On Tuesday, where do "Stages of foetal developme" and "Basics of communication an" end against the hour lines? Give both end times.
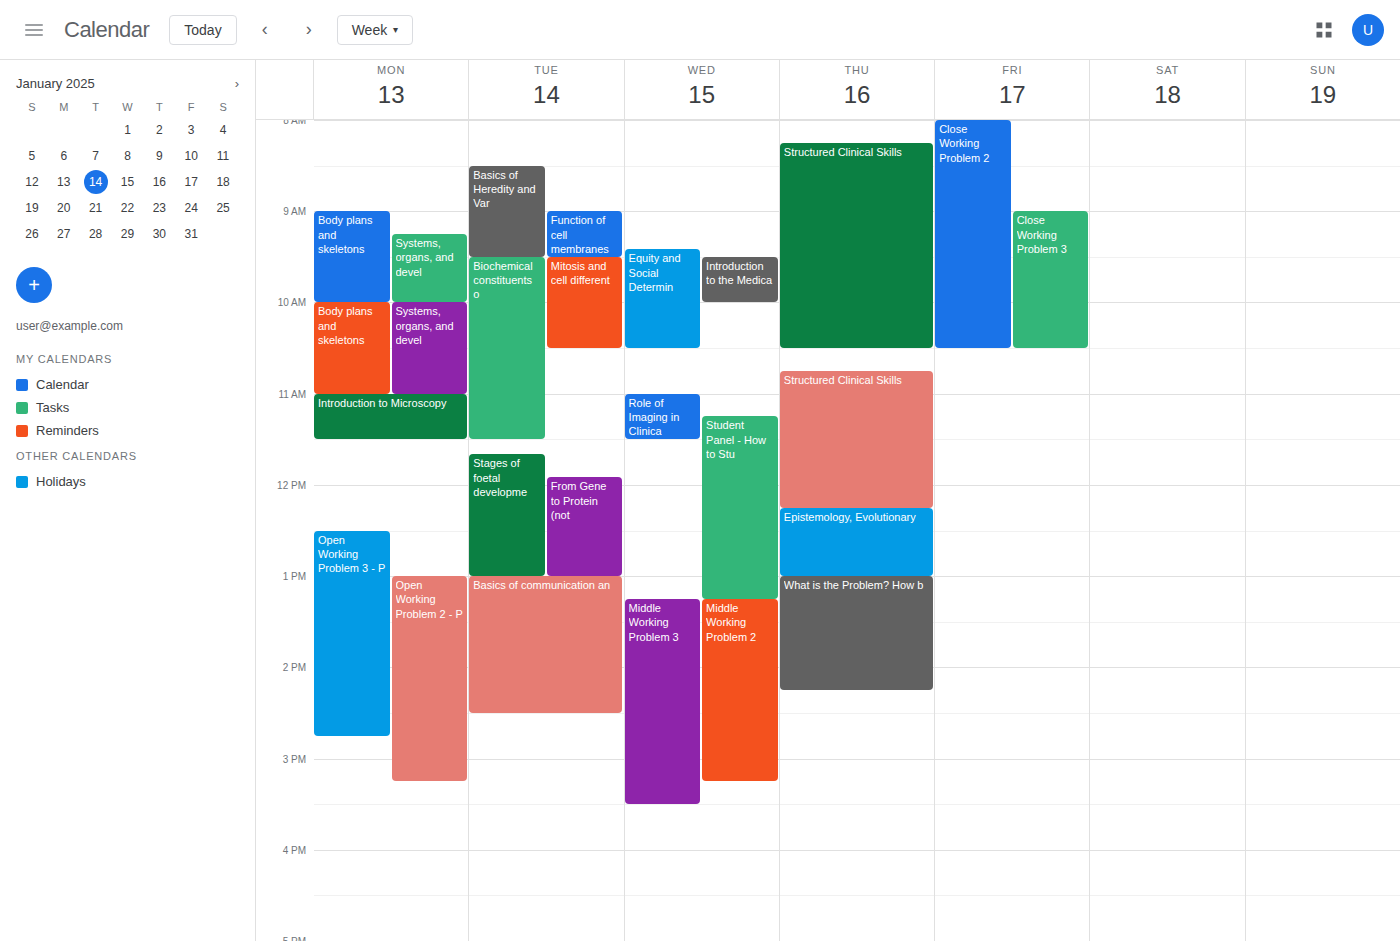
"Stages of foetal developme": 1:00 PM, exactly on the 1 PM line. "Basics of communication an": 2:30 PM, halfway between the 2 PM and 3 PM lines.